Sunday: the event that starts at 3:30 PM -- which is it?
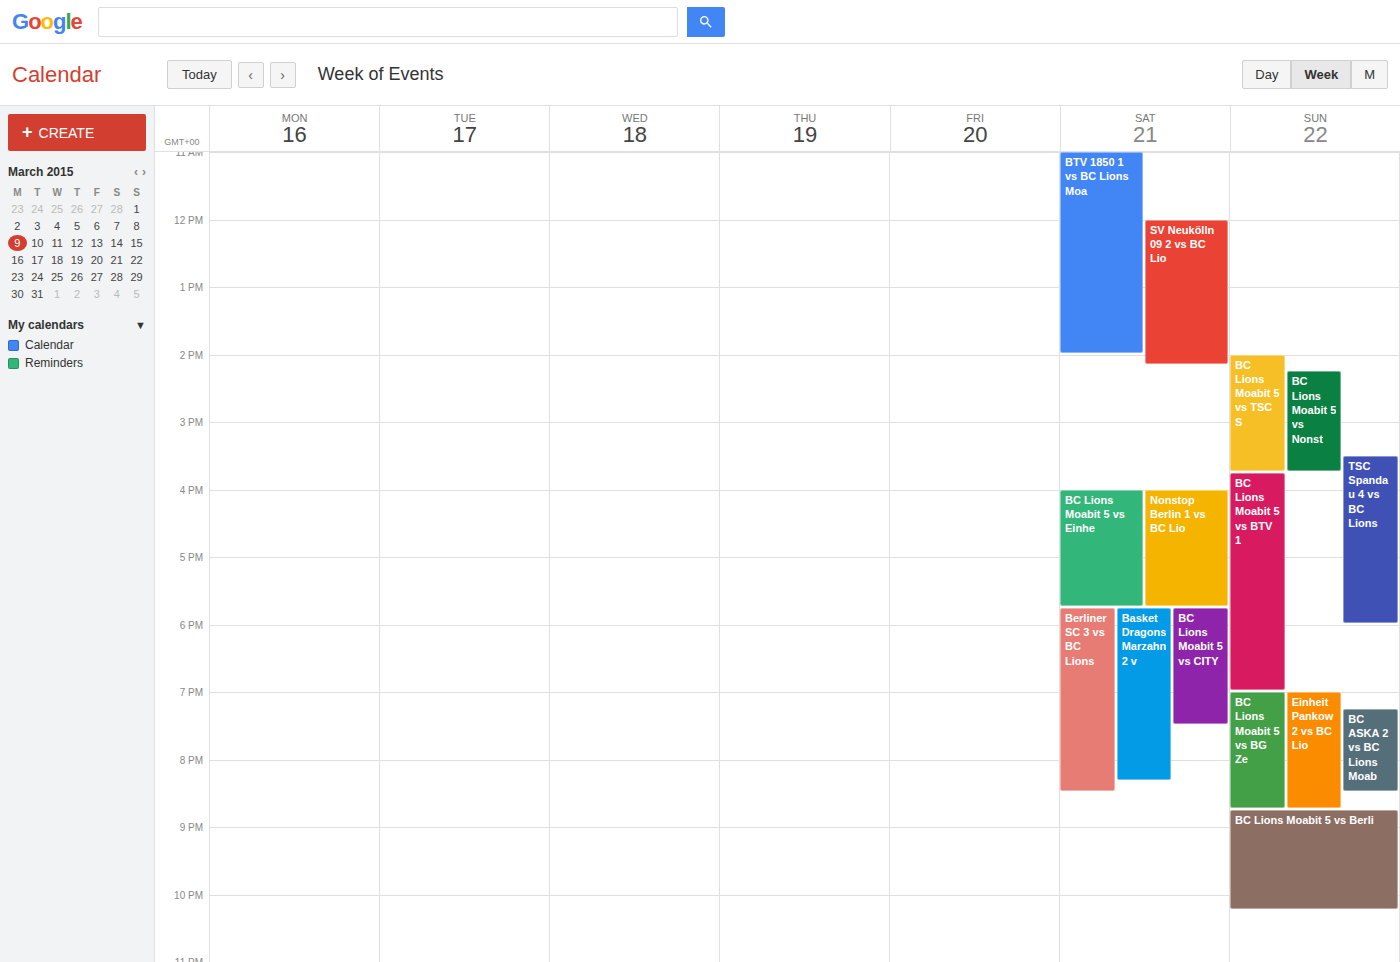
"TSC Spandau 4 vs BC Lions"